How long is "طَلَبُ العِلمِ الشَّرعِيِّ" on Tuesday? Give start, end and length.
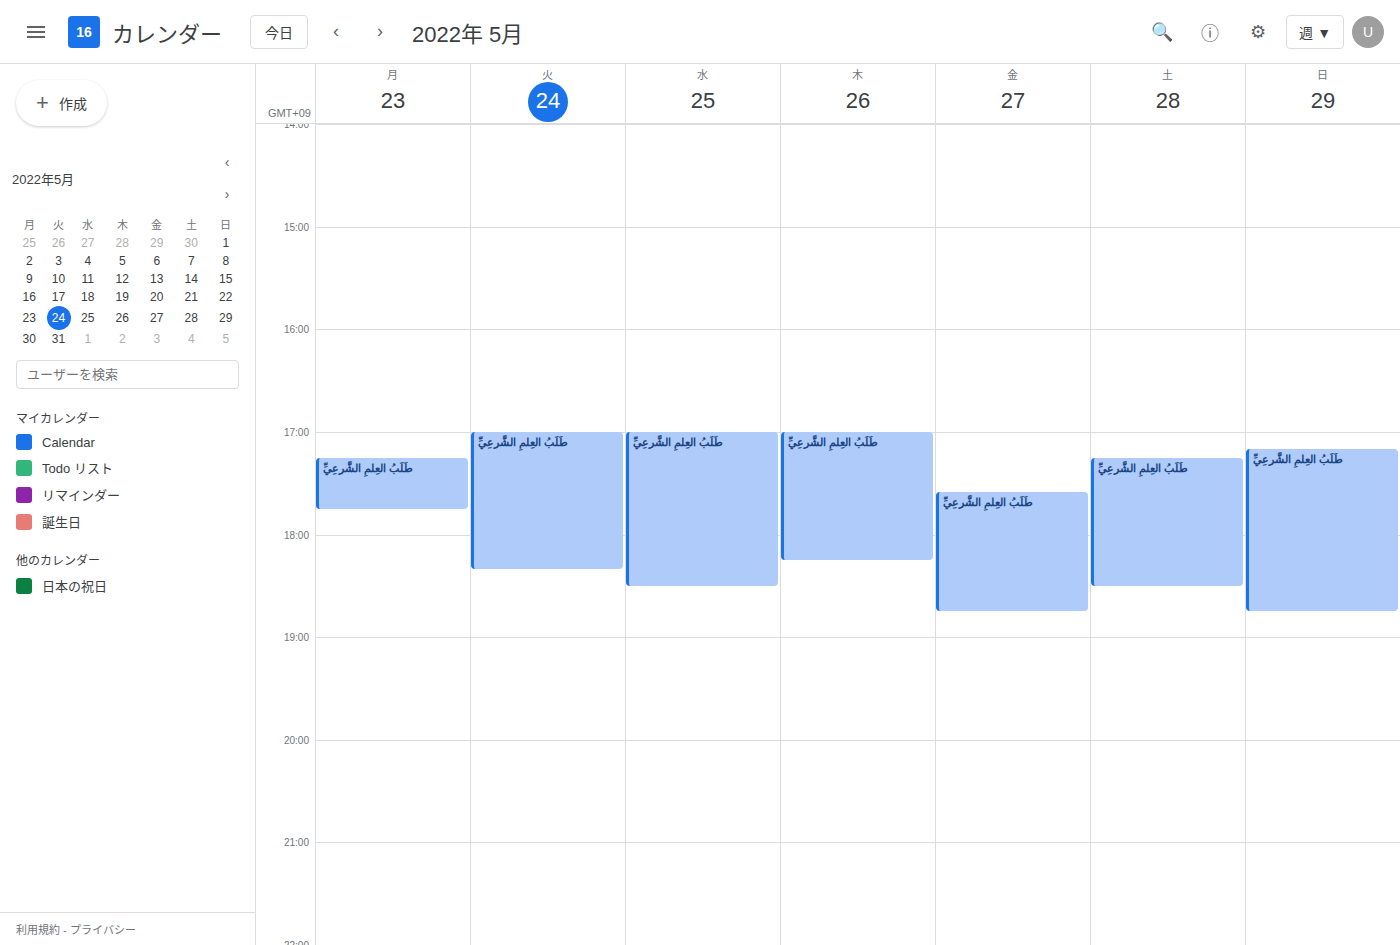
5:00 PM to 6:20 PM, 1 hour 20 minutes